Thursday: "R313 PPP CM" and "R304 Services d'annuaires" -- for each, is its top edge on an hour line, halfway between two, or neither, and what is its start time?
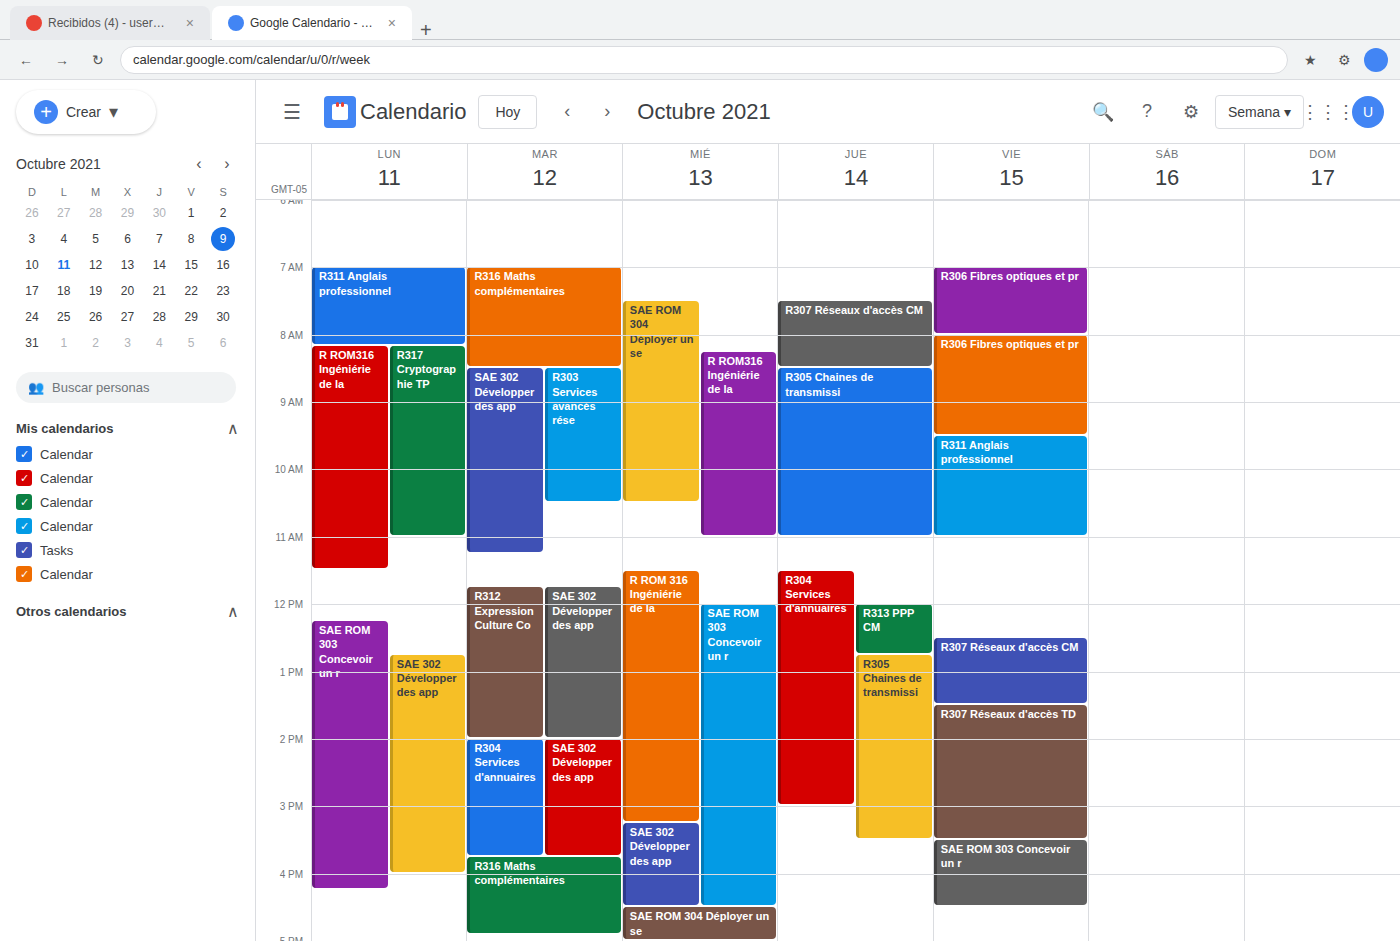
"R313 PPP CM": 12:00 PM, exactly on the 12 PM line. "R304 Services d'annuaires": 11:30 AM, halfway between the 11 AM and 12 PM lines.